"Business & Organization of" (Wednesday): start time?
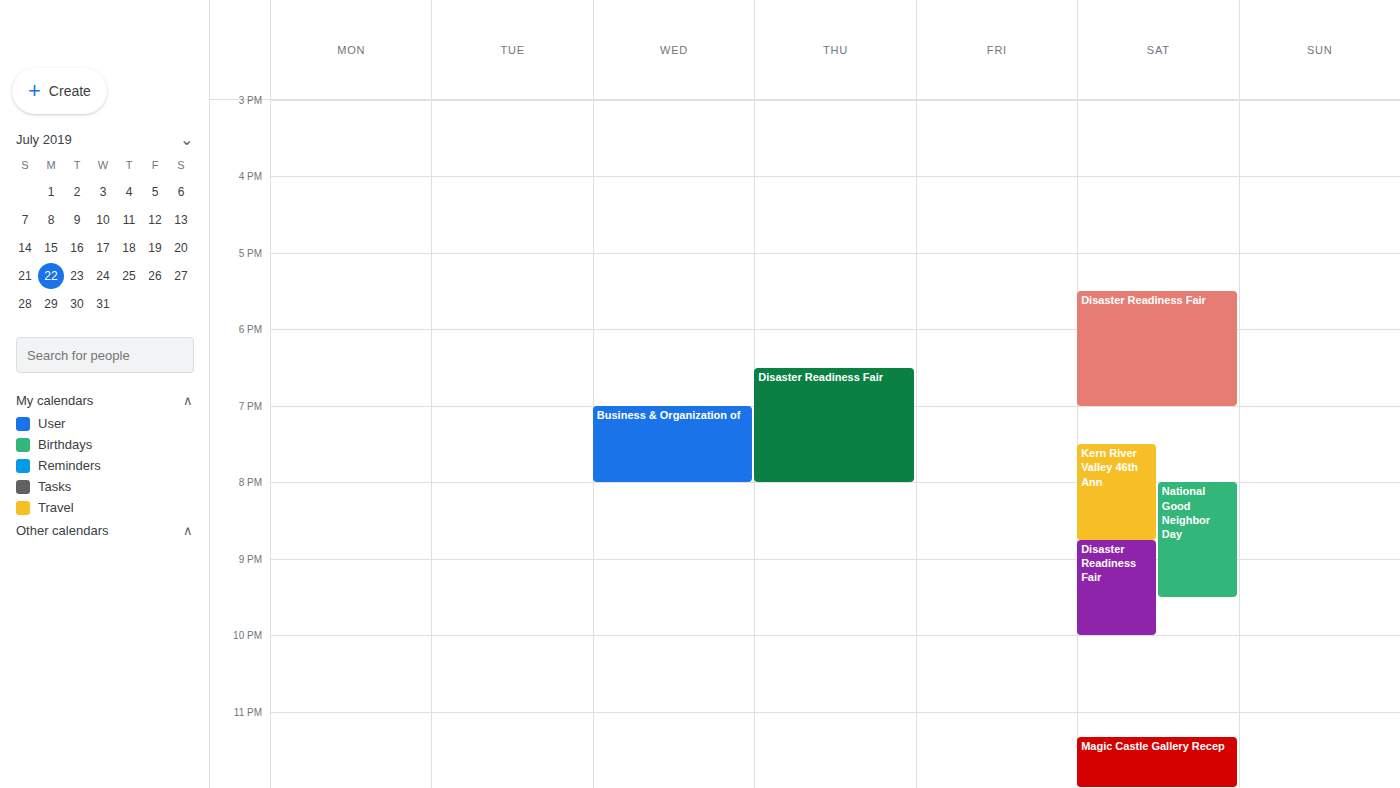
7:00 PM